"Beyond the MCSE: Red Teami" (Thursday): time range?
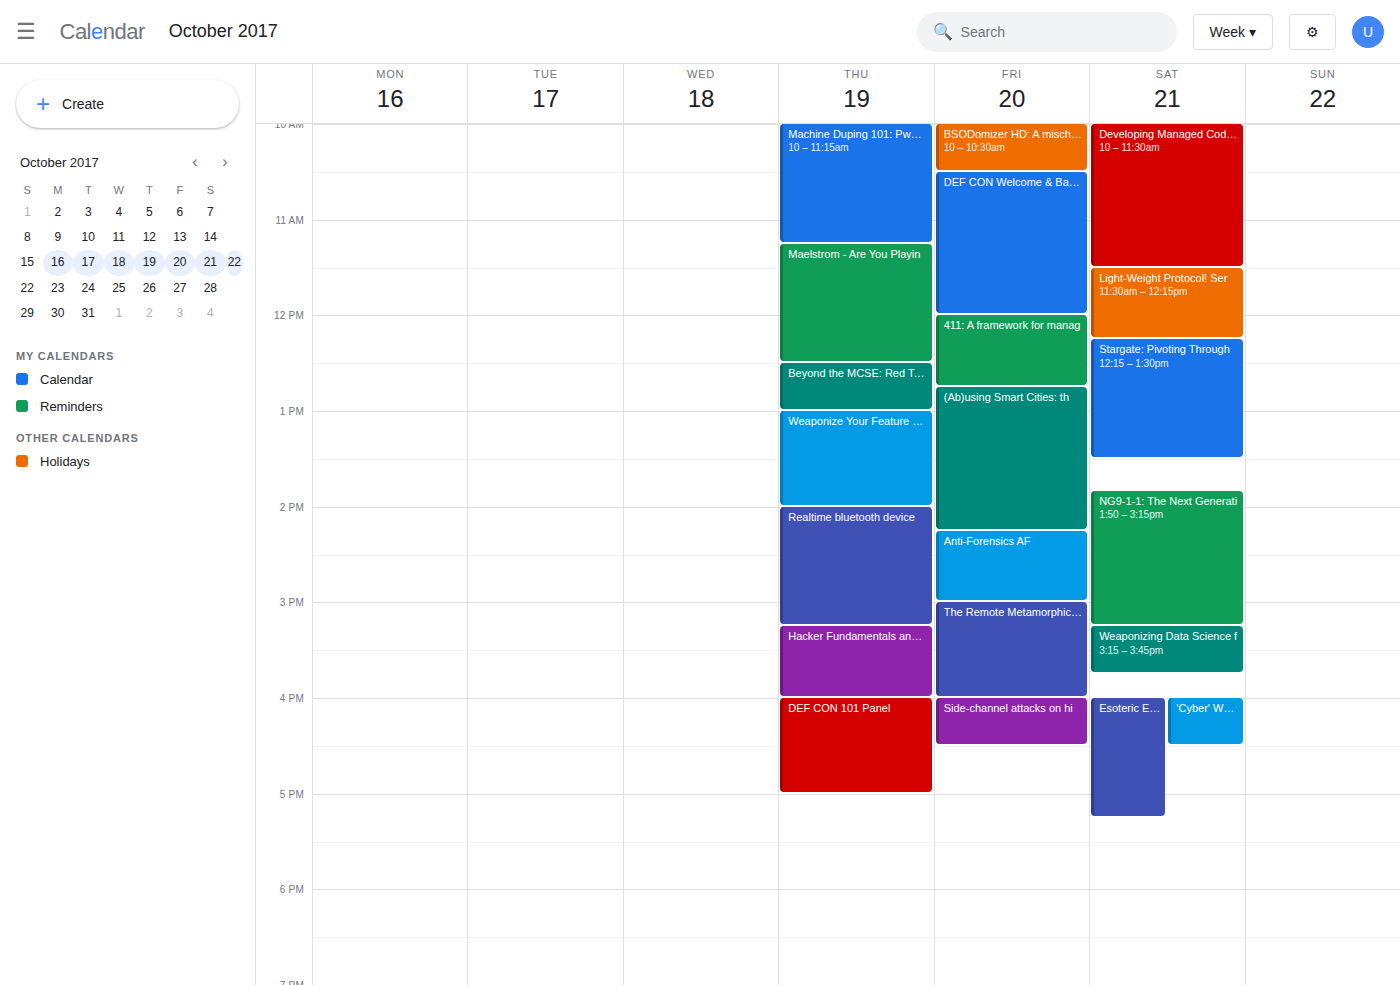
12:30 to 13:00